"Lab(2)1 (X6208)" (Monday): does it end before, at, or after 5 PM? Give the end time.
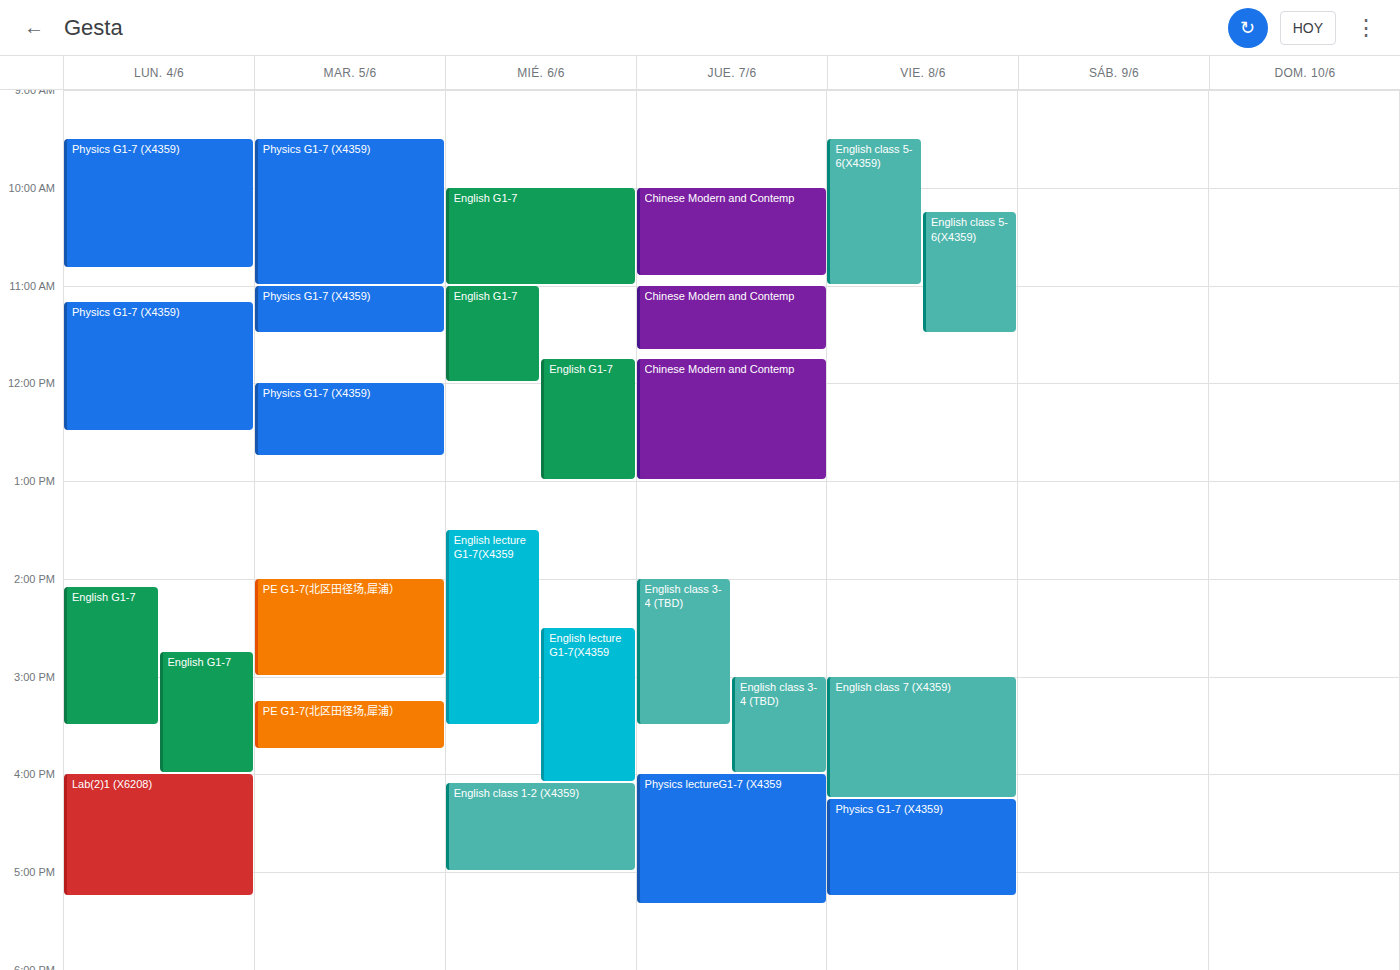
5:15 PM -- after 5 PM, 15 minutes below the 5 PM line.